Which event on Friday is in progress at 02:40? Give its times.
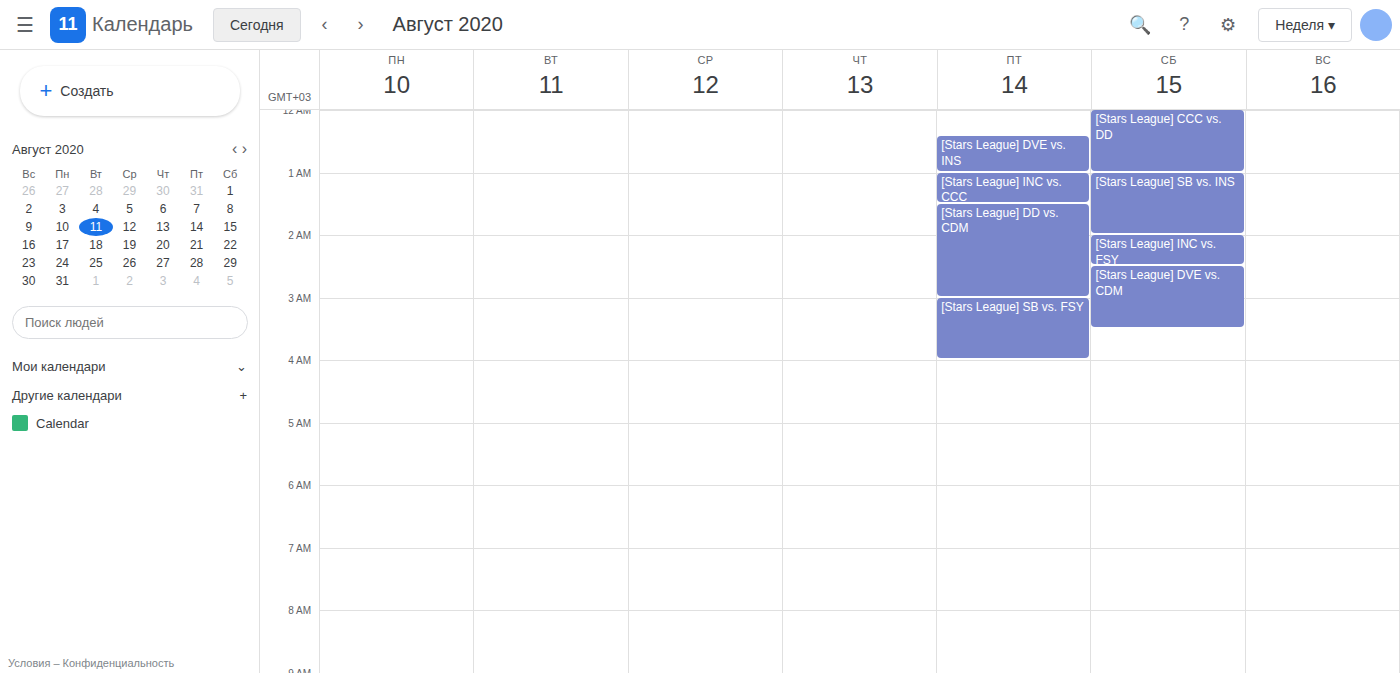
"[Stars League] DD vs. CDM", 01:30 to 03:00